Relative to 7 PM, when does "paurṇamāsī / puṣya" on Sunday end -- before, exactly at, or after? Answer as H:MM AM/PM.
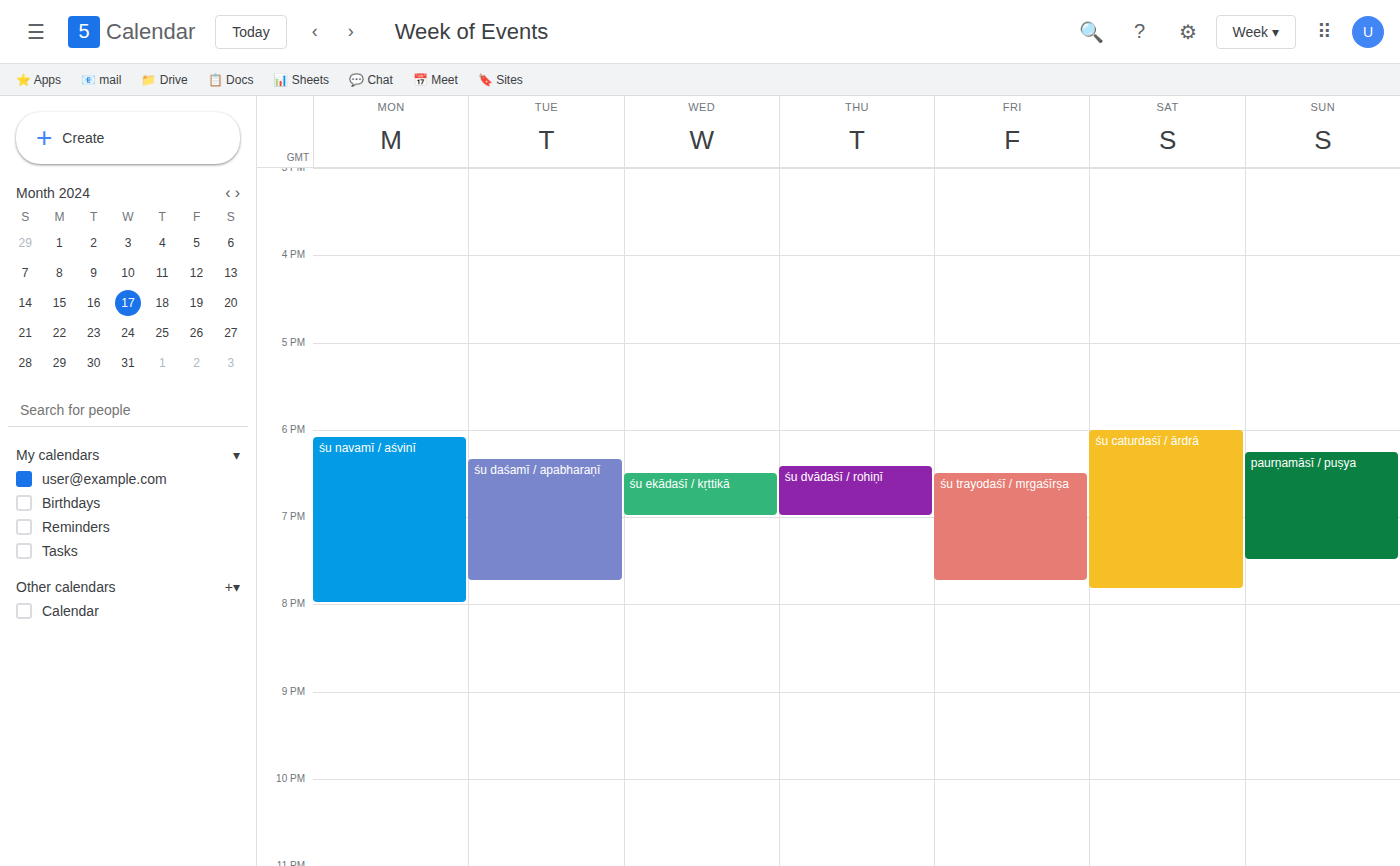
7:30 PM -- after 7 PM, 30 minutes below the 7 PM line.